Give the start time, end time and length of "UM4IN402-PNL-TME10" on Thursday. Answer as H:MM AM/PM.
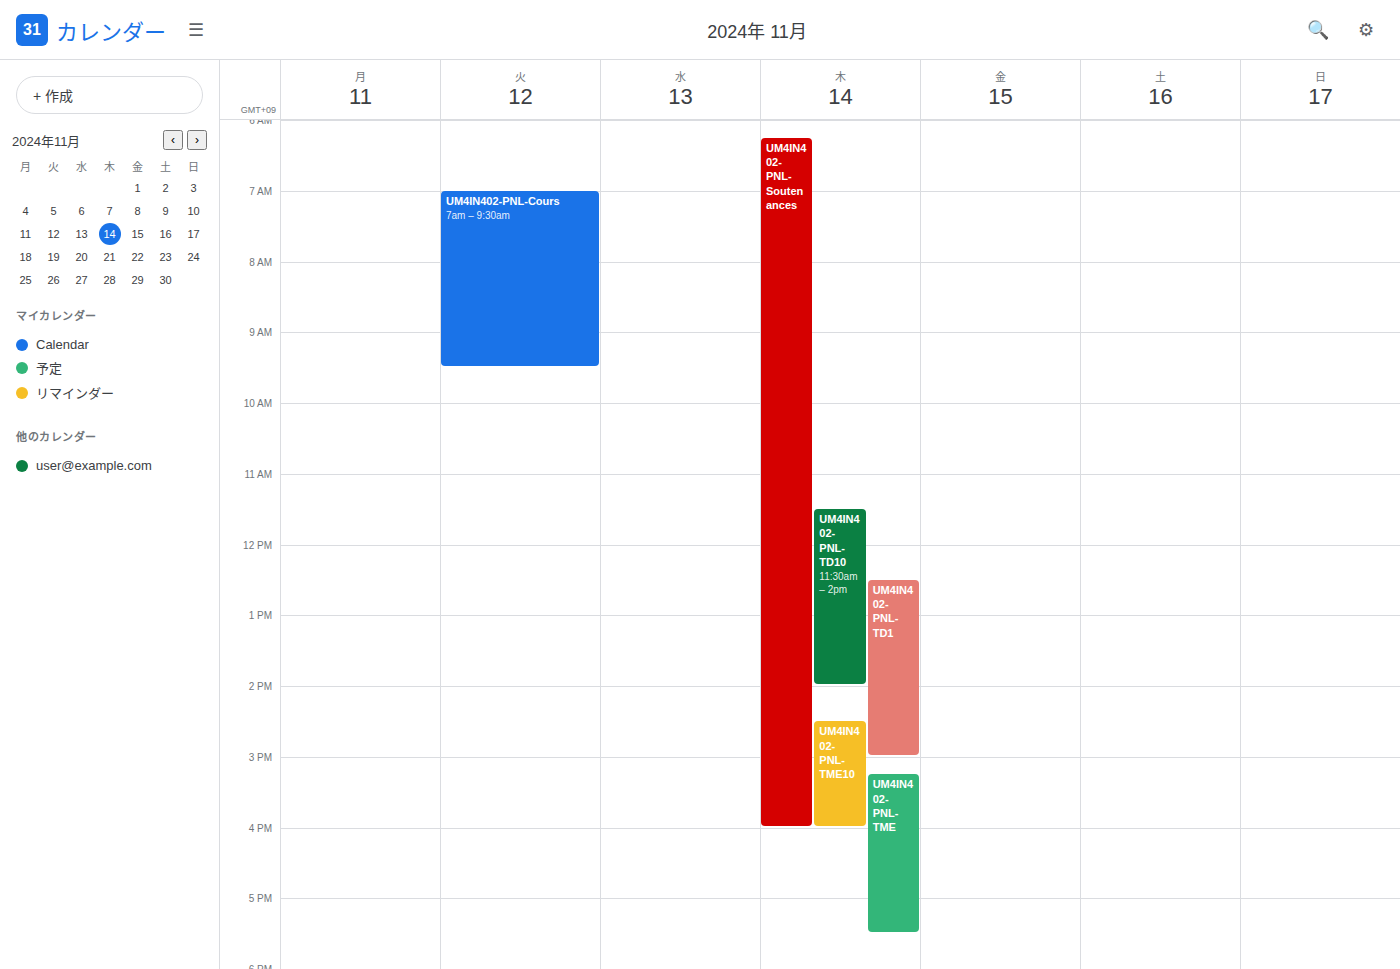
2:30 PM to 4:00 PM, 1 hour 30 minutes